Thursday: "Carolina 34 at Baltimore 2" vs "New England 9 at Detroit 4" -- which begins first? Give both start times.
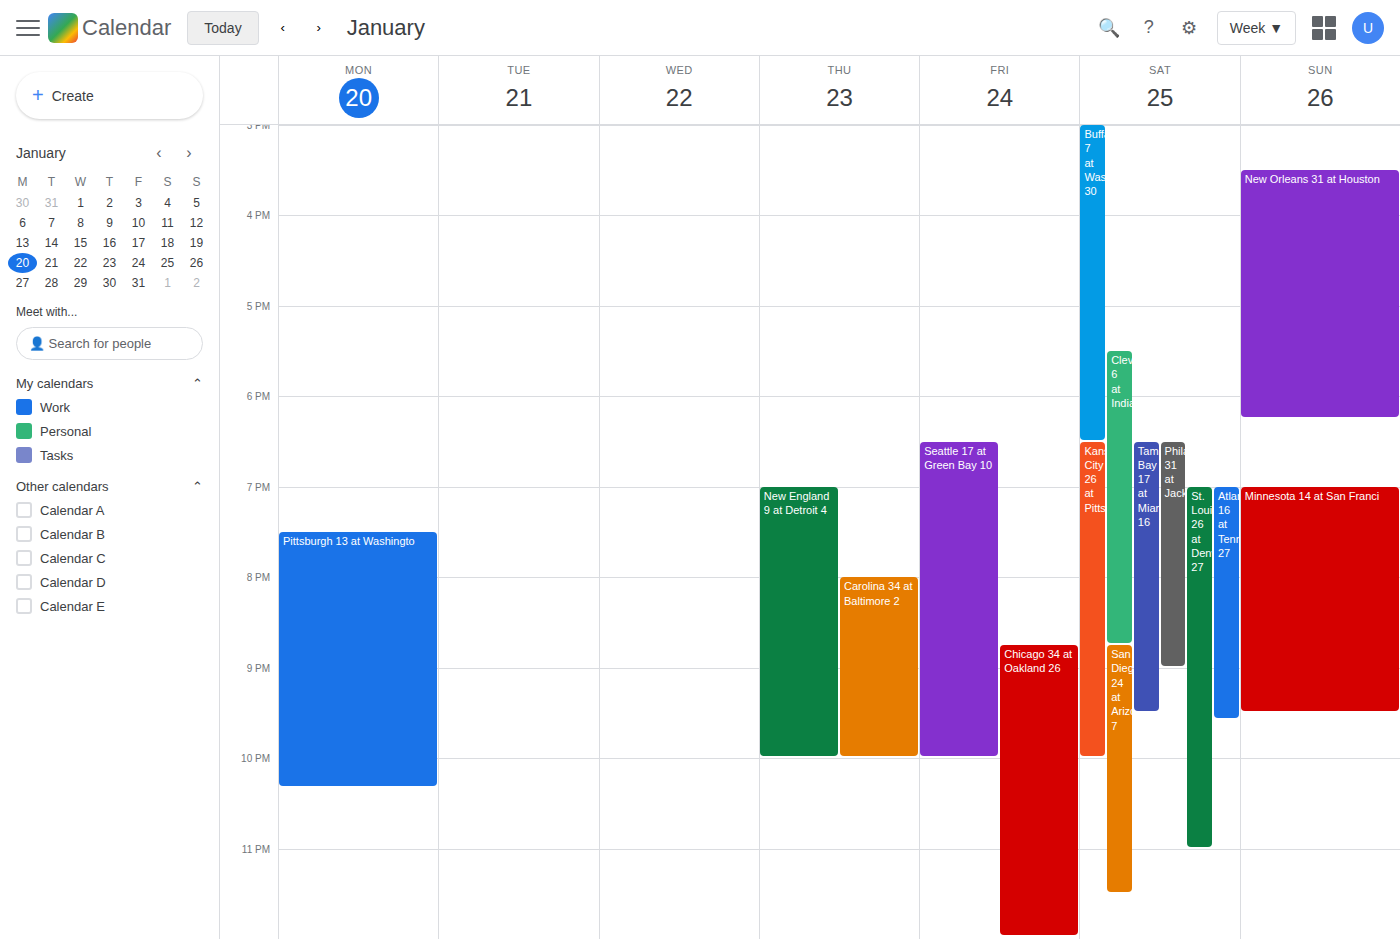
"New England 9 at Detroit 4" 19:00; "Carolina 34 at Baltimore 2" 20:00.